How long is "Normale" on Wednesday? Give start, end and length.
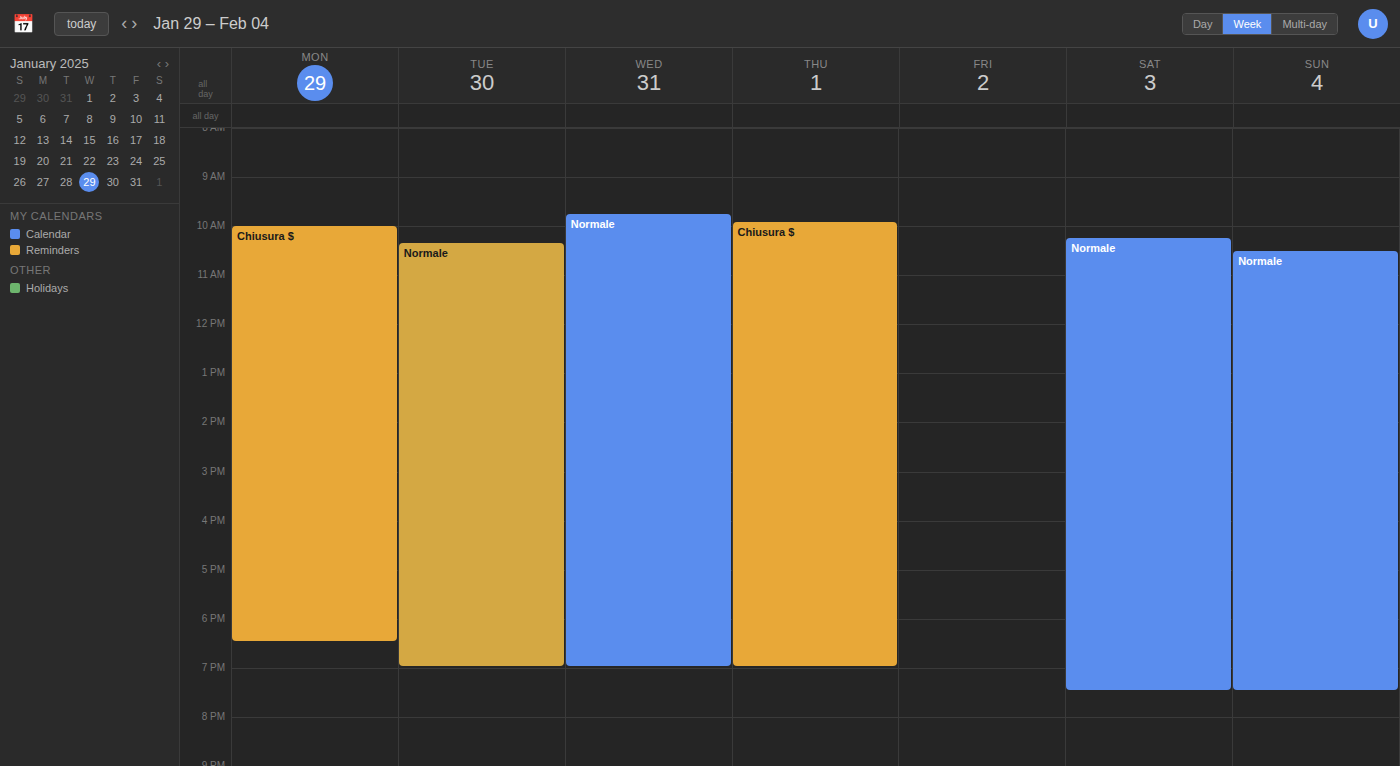
9:45 AM to 7:00 PM, 9 hours 15 minutes